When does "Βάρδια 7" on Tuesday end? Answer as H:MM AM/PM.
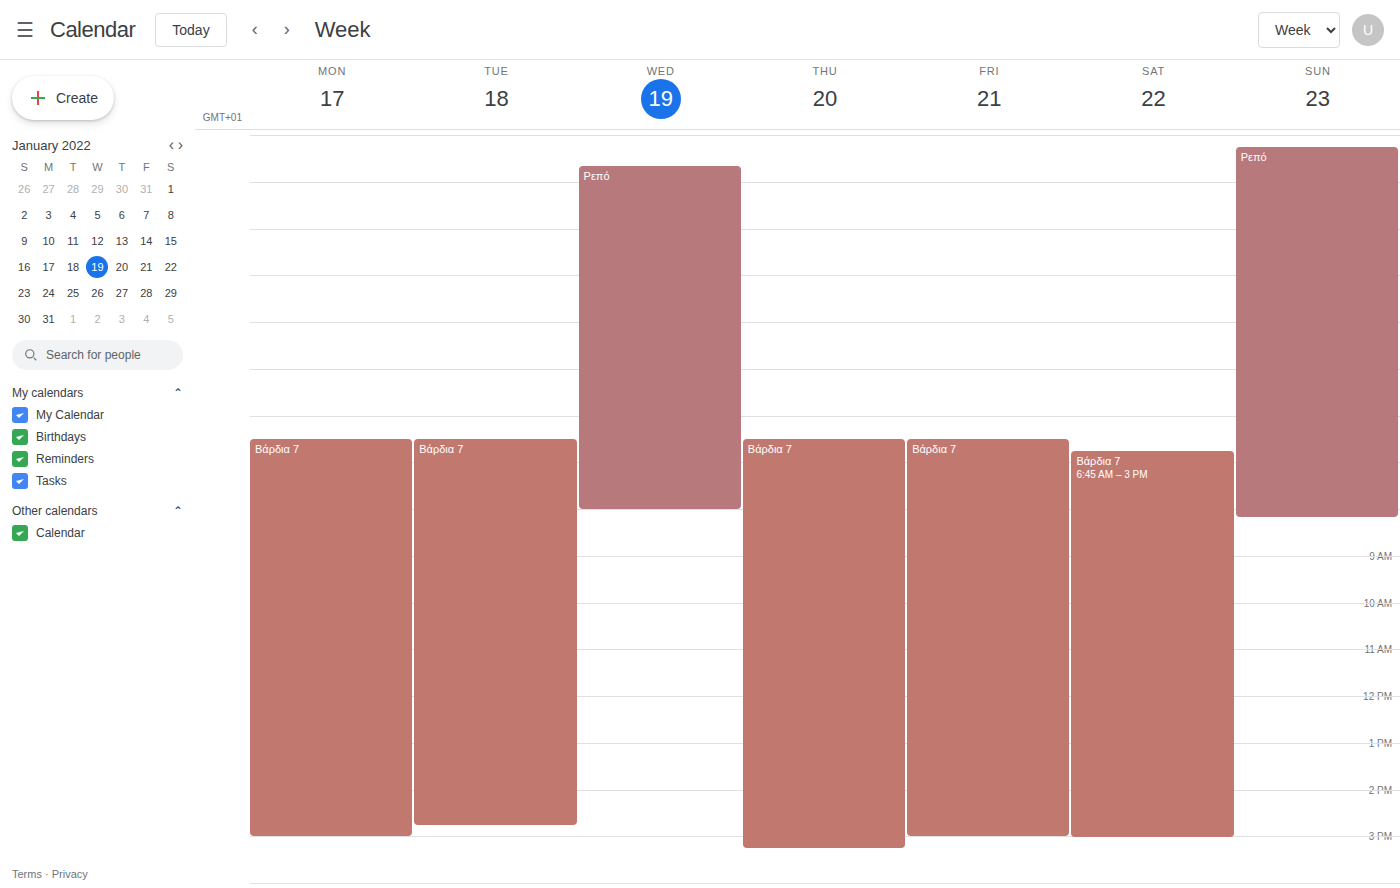
2:45 PM